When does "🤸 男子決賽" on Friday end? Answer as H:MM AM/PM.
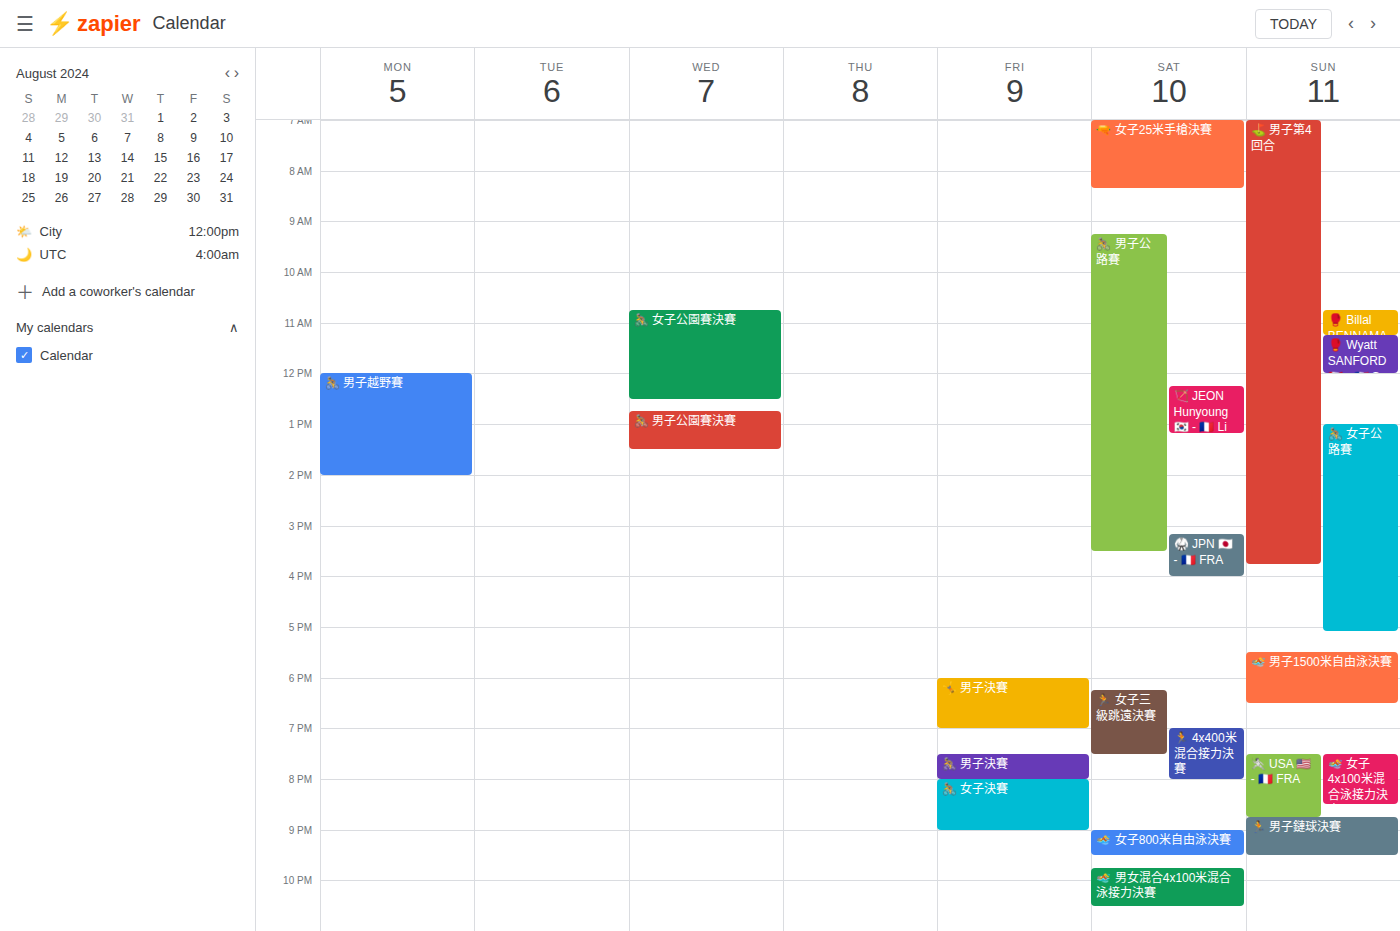
7:00 PM